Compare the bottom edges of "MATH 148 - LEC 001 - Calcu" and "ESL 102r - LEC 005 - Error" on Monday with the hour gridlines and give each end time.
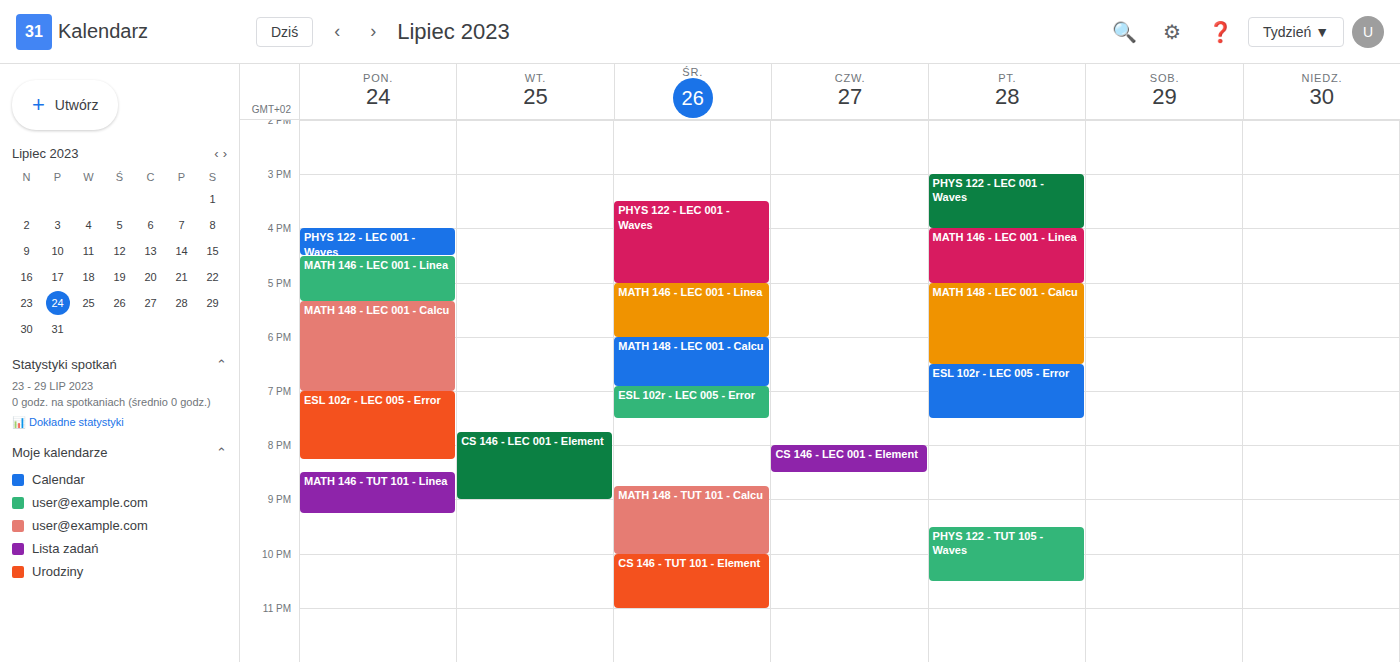
"MATH 148 - LEC 001 - Calcu": 7:00 PM, exactly on the 7 PM line. "ESL 102r - LEC 005 - Error": 8:15 PM, neither: a quarter of the way from the 8 PM line to the 9 PM line.